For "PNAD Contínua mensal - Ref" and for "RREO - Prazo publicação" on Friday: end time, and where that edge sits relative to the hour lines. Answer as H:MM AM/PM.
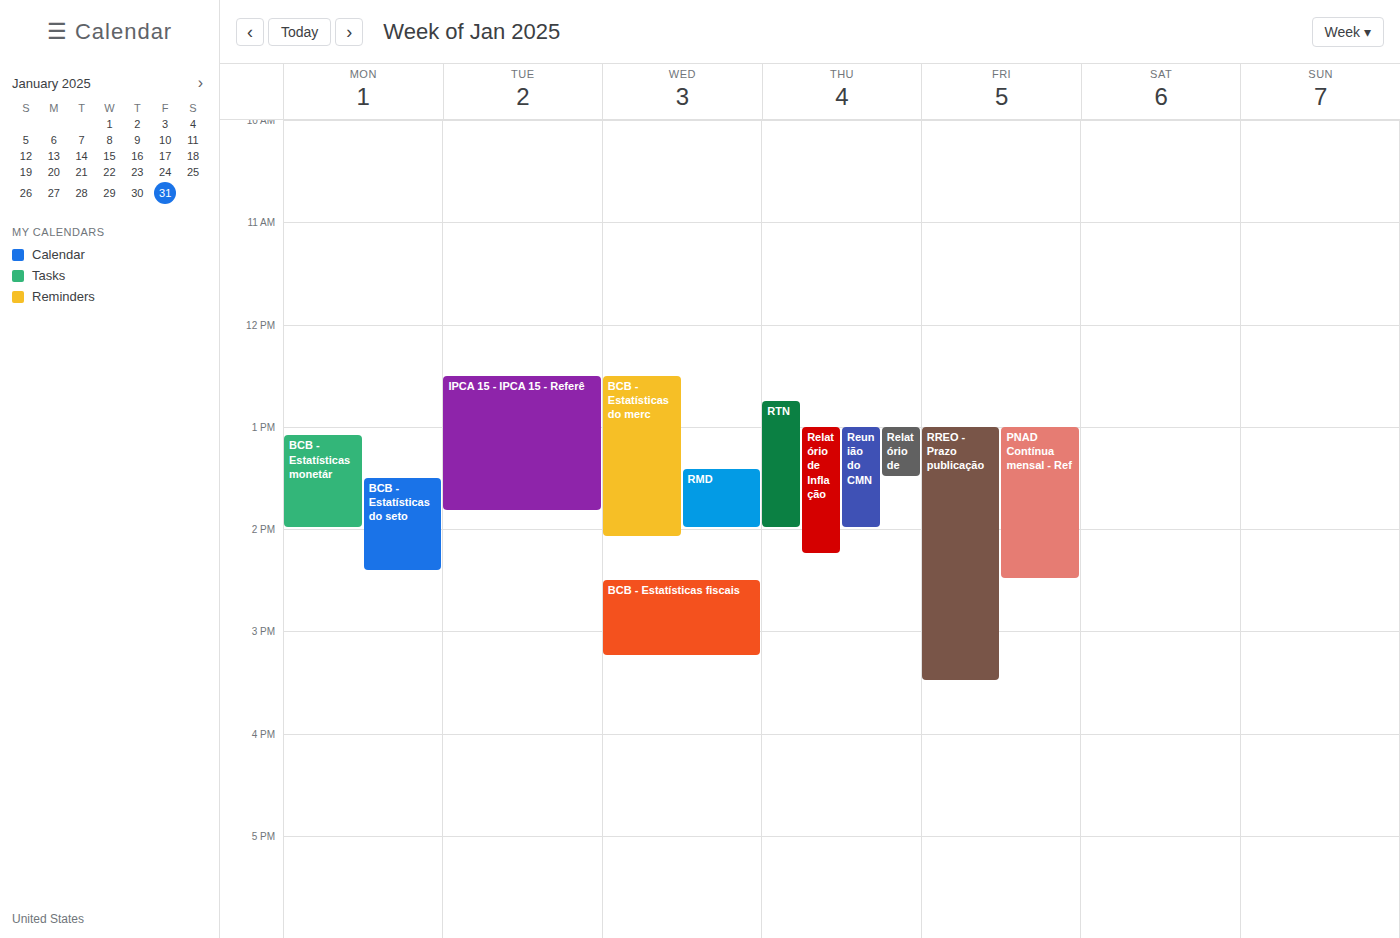
"PNAD Contínua mensal - Ref": 2:30 PM, halfway between the 2 PM and 3 PM lines. "RREO - Prazo publicação": 3:30 PM, halfway between the 3 PM and 4 PM lines.